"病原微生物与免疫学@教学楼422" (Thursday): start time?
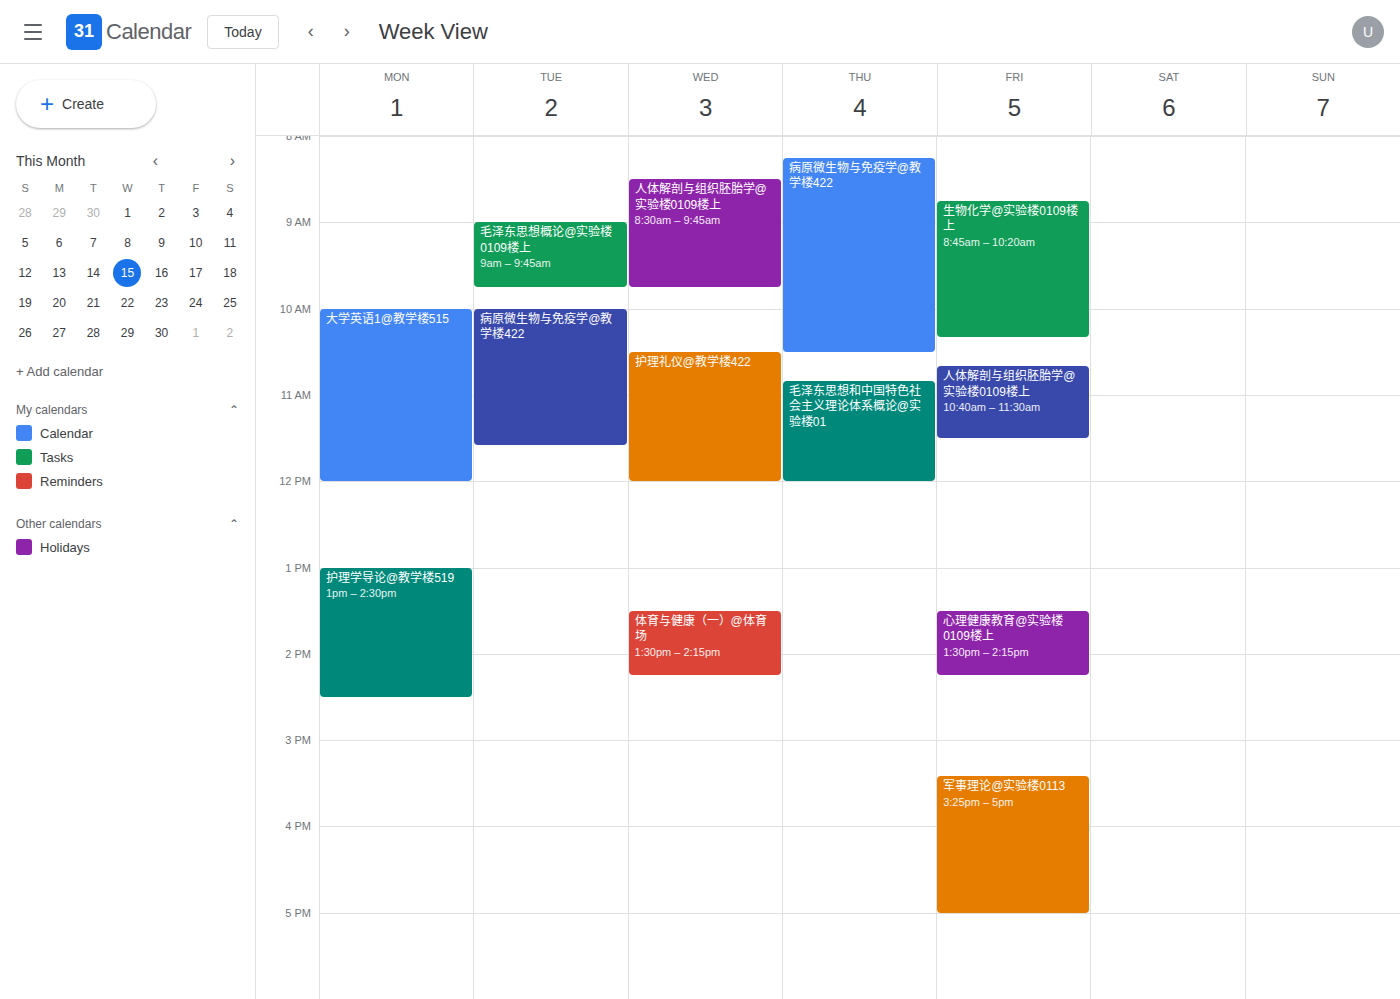
8:15 AM